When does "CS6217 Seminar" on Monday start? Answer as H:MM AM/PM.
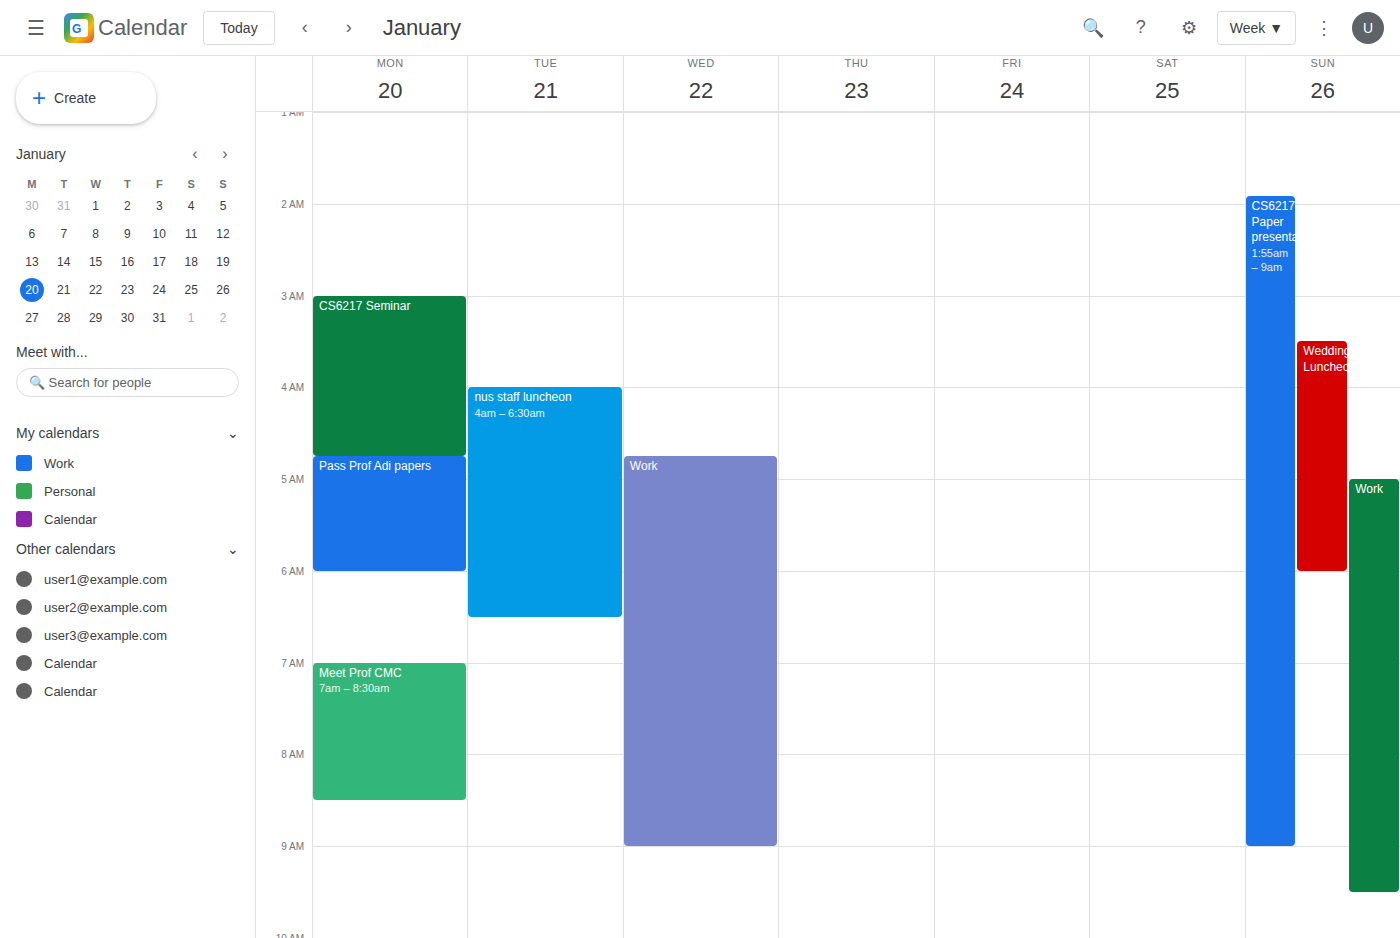
3:00 AM